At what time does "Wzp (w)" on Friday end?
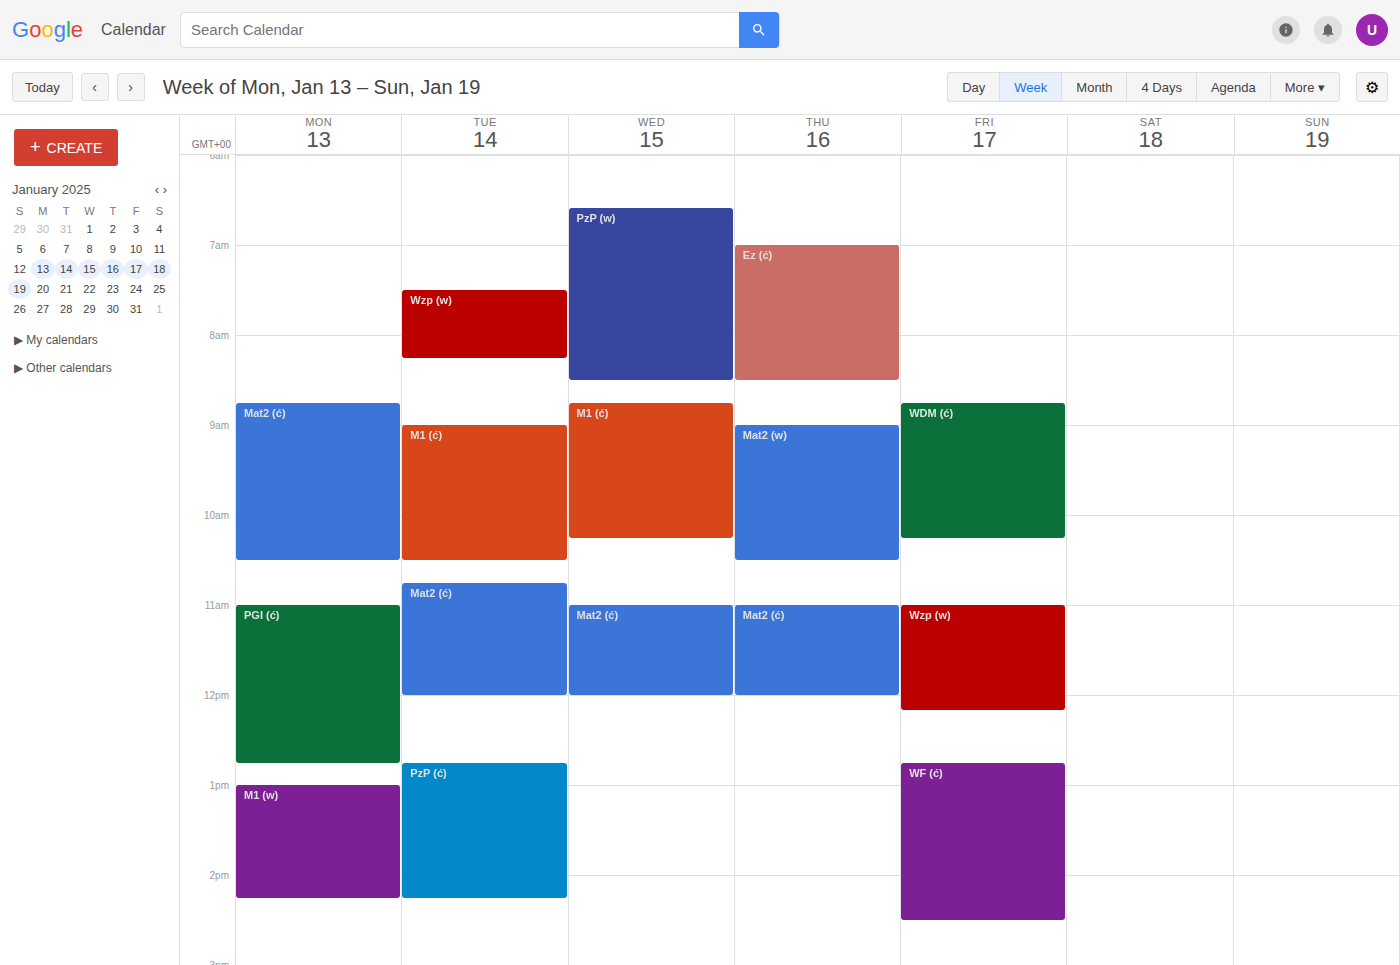
12:10 PM